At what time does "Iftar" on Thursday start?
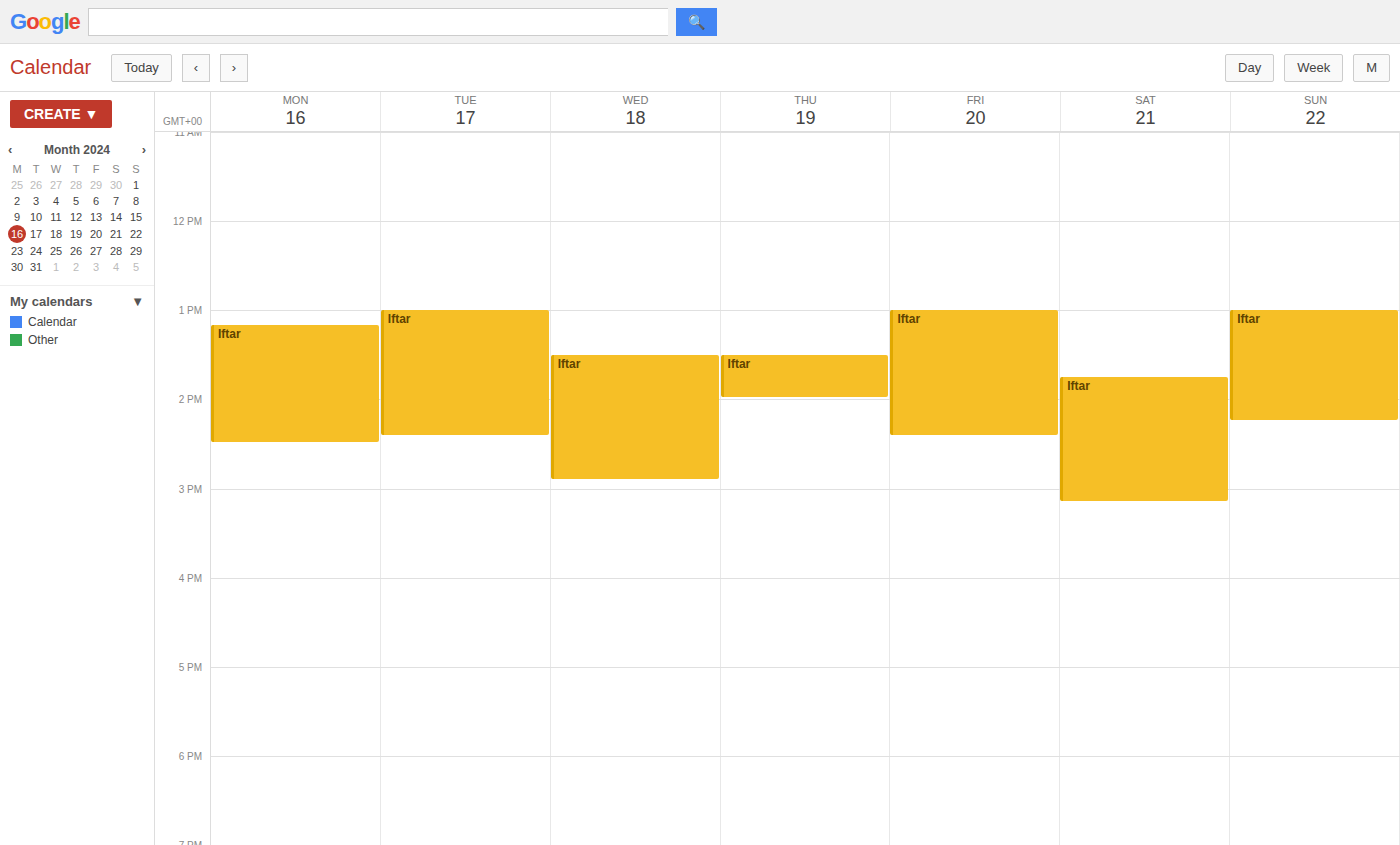
1:30 PM